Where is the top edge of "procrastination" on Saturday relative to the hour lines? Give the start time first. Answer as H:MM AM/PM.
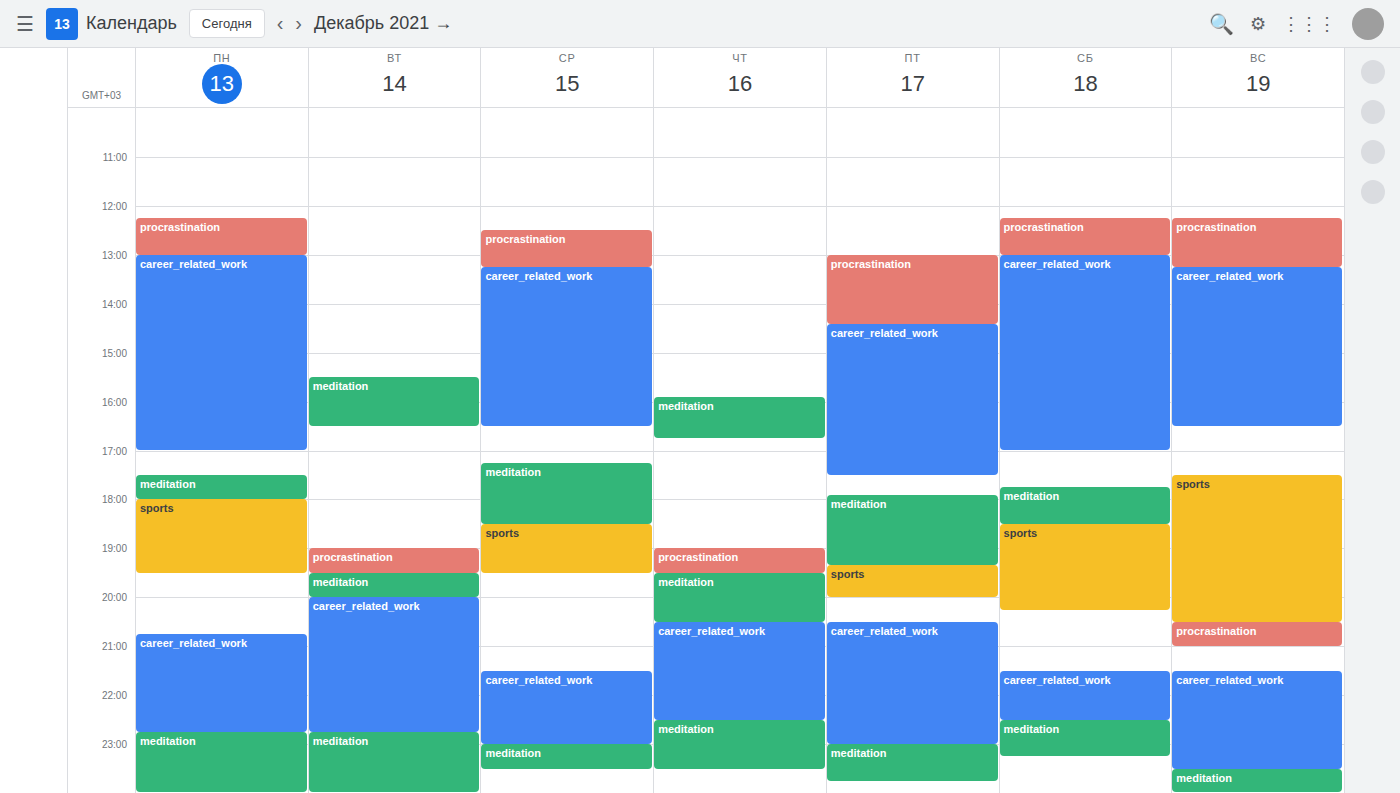
12:15 PM -- neither: a quarter of the way from the 12 PM line to the 1 PM line.